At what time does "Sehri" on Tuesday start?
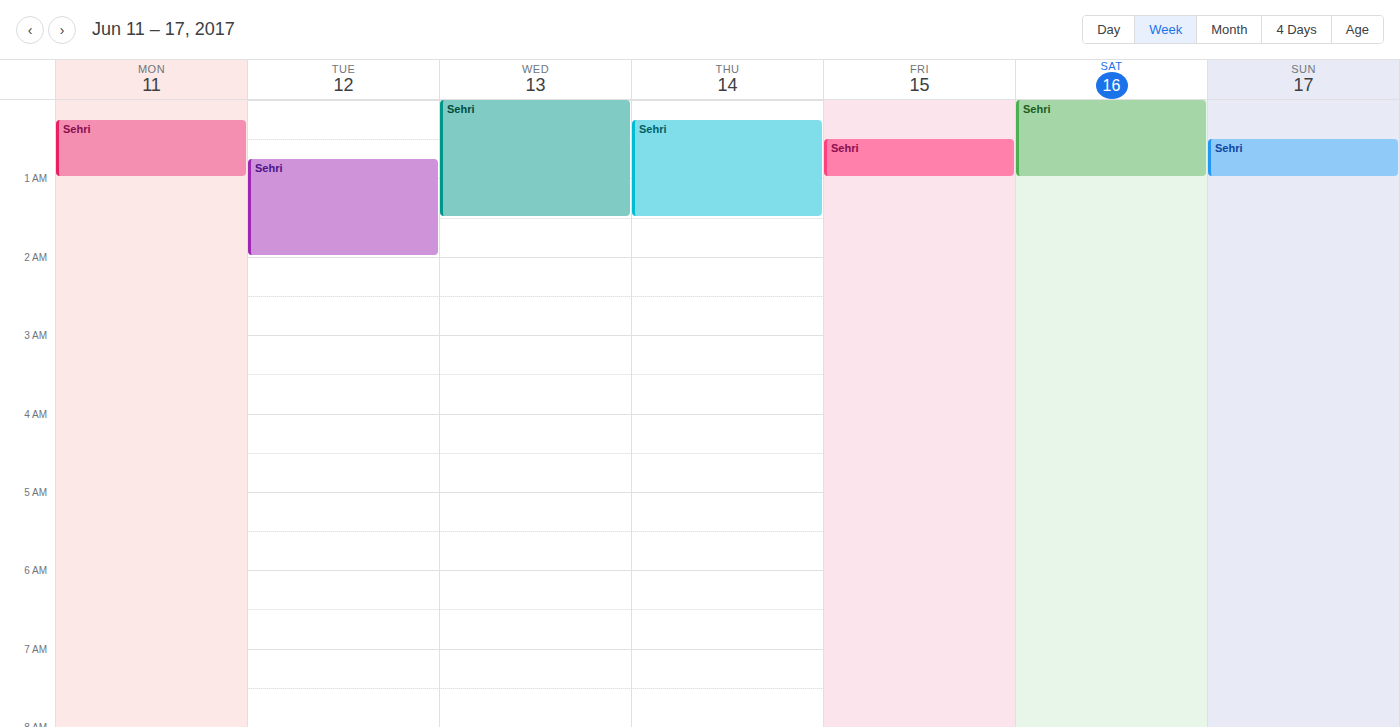
12:45 AM